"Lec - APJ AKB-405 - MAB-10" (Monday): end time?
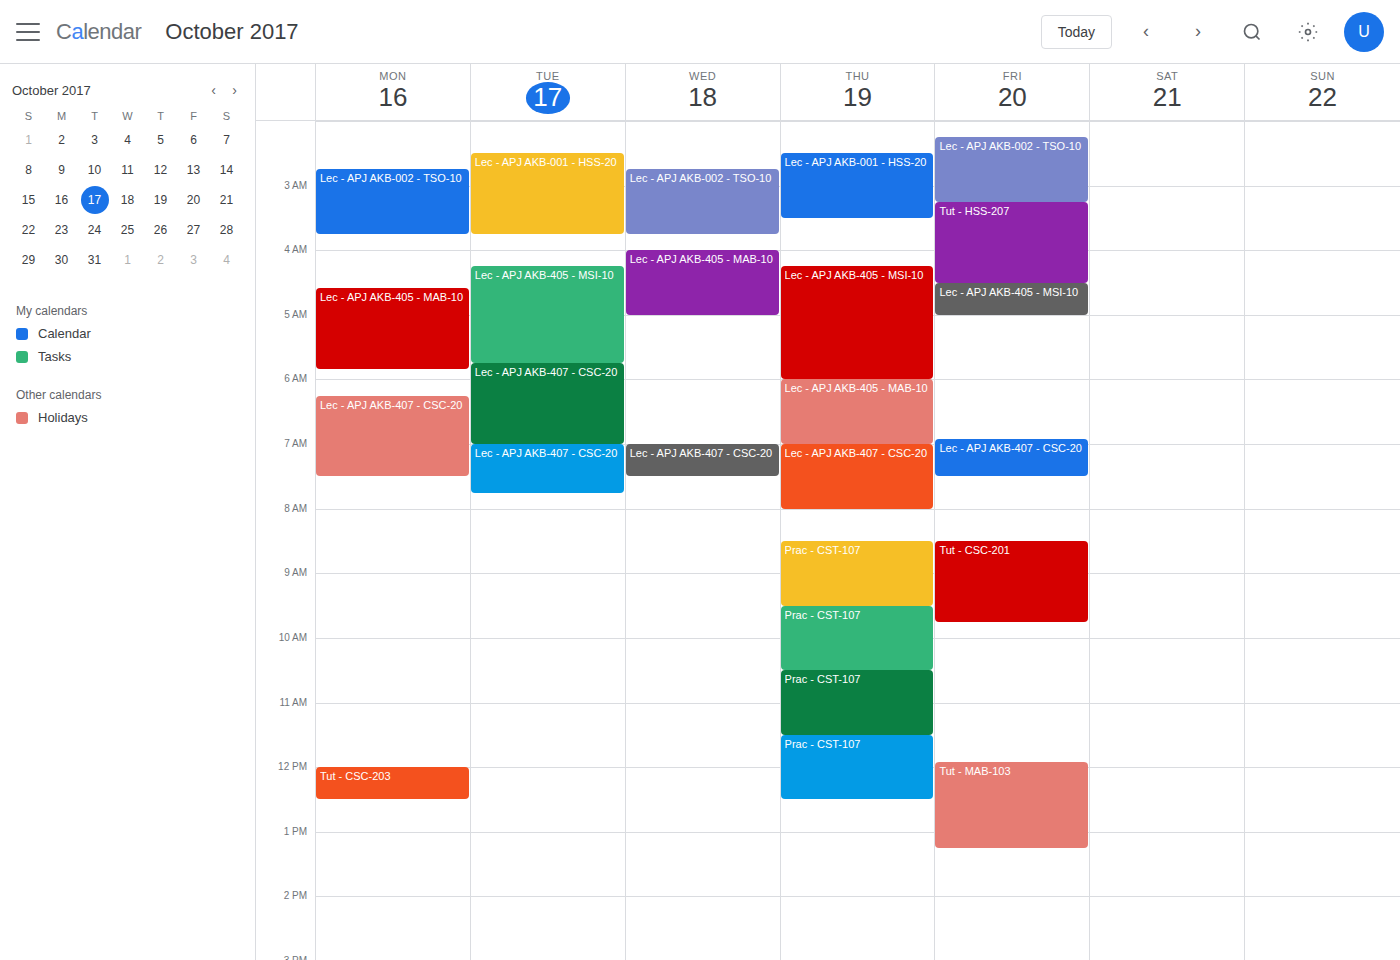
5:50 AM